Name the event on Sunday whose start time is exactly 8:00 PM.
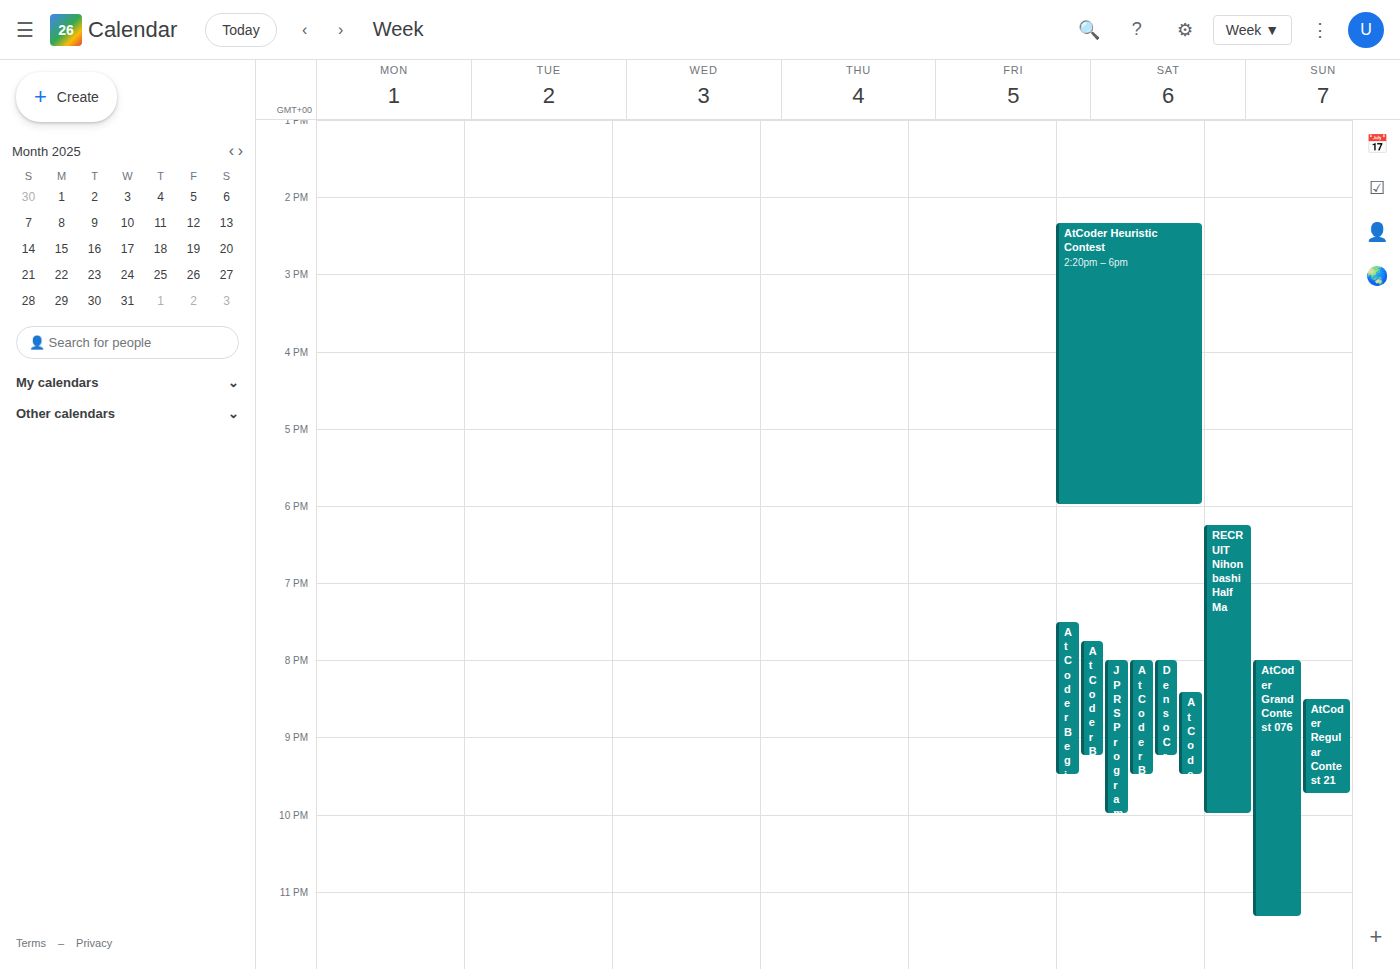
"AtCoder Grand Contest 076"